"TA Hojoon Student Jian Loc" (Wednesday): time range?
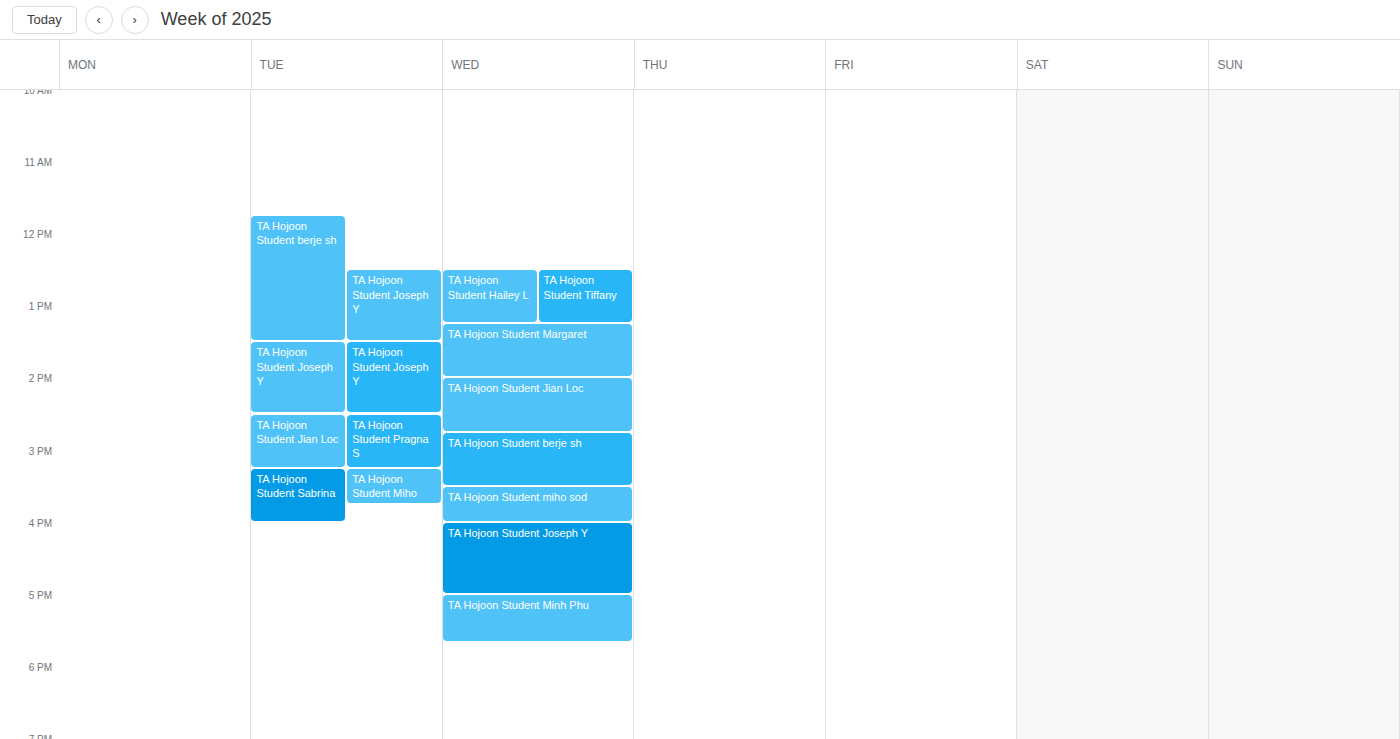
2:00 PM to 2:45 PM